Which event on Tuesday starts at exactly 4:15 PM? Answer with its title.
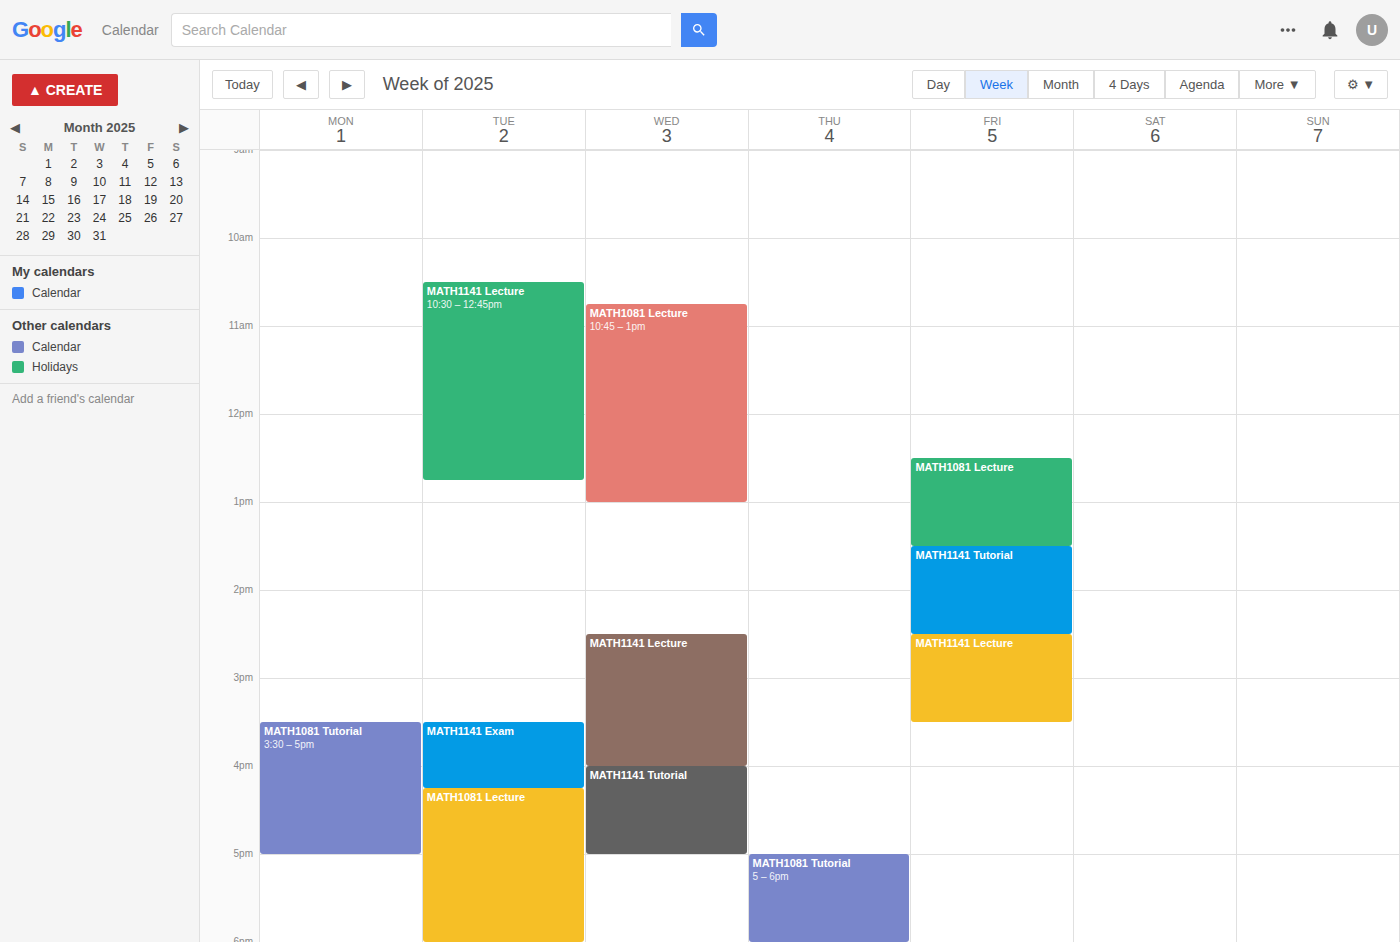
"MATH1081 Lecture"